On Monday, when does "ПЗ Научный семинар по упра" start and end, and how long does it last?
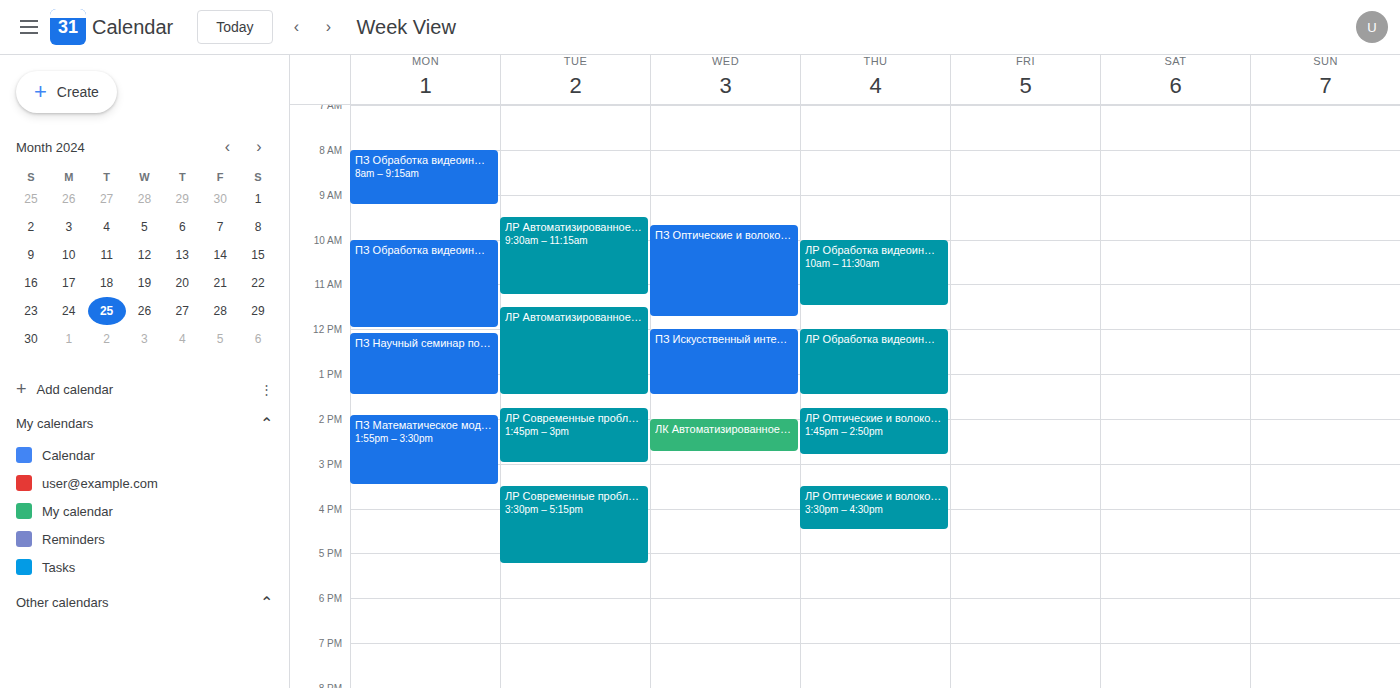
12:05 PM to 1:30 PM, 1 hour 25 minutes